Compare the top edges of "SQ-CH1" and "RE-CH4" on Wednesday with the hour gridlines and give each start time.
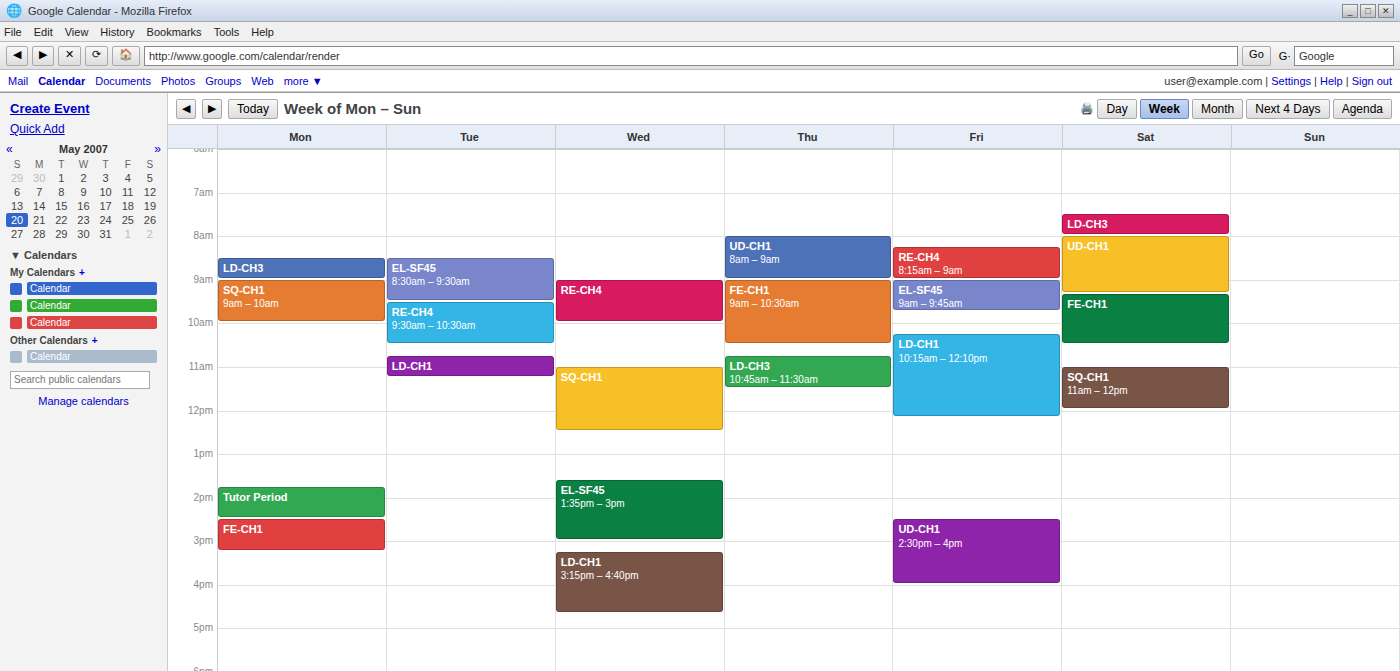
"SQ-CH1": 11:00 AM, exactly on the 11 AM line. "RE-CH4": 9:00 AM, exactly on the 9 AM line.